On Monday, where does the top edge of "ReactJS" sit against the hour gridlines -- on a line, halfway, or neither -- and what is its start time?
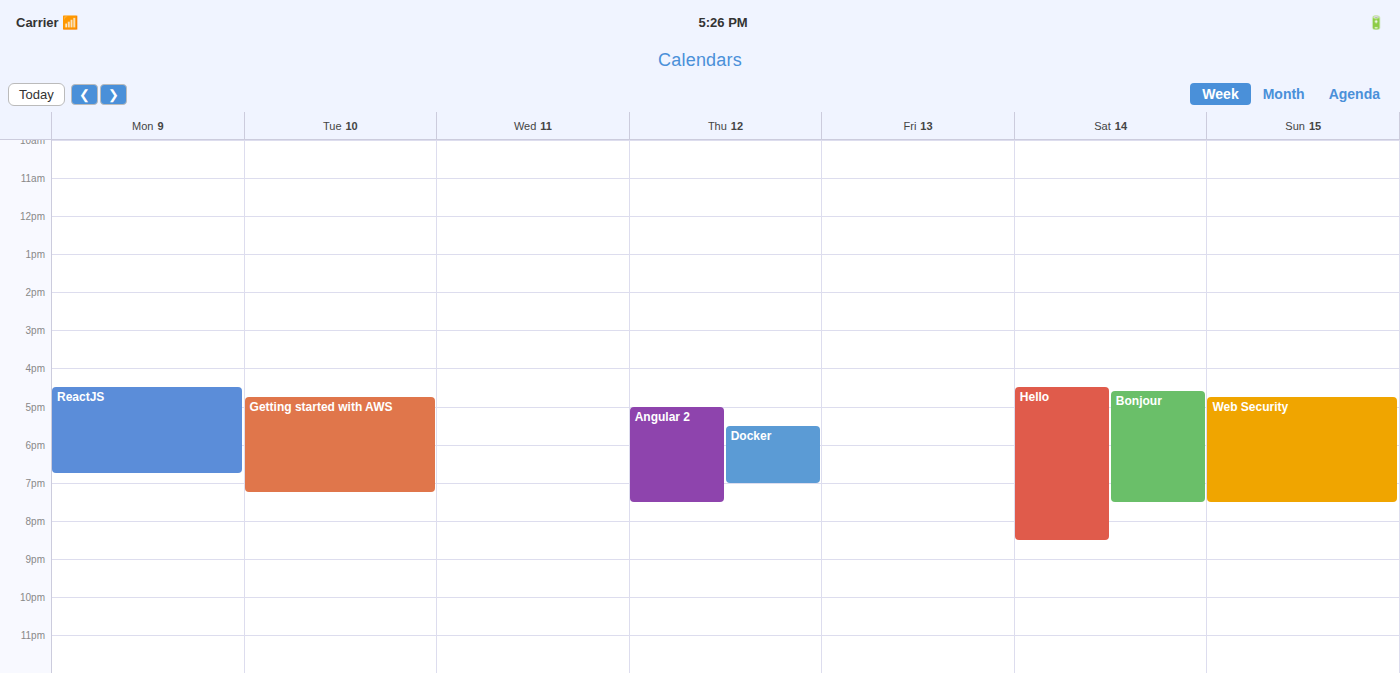
4:30 PM -- halfway between the 4 PM and 5 PM lines.